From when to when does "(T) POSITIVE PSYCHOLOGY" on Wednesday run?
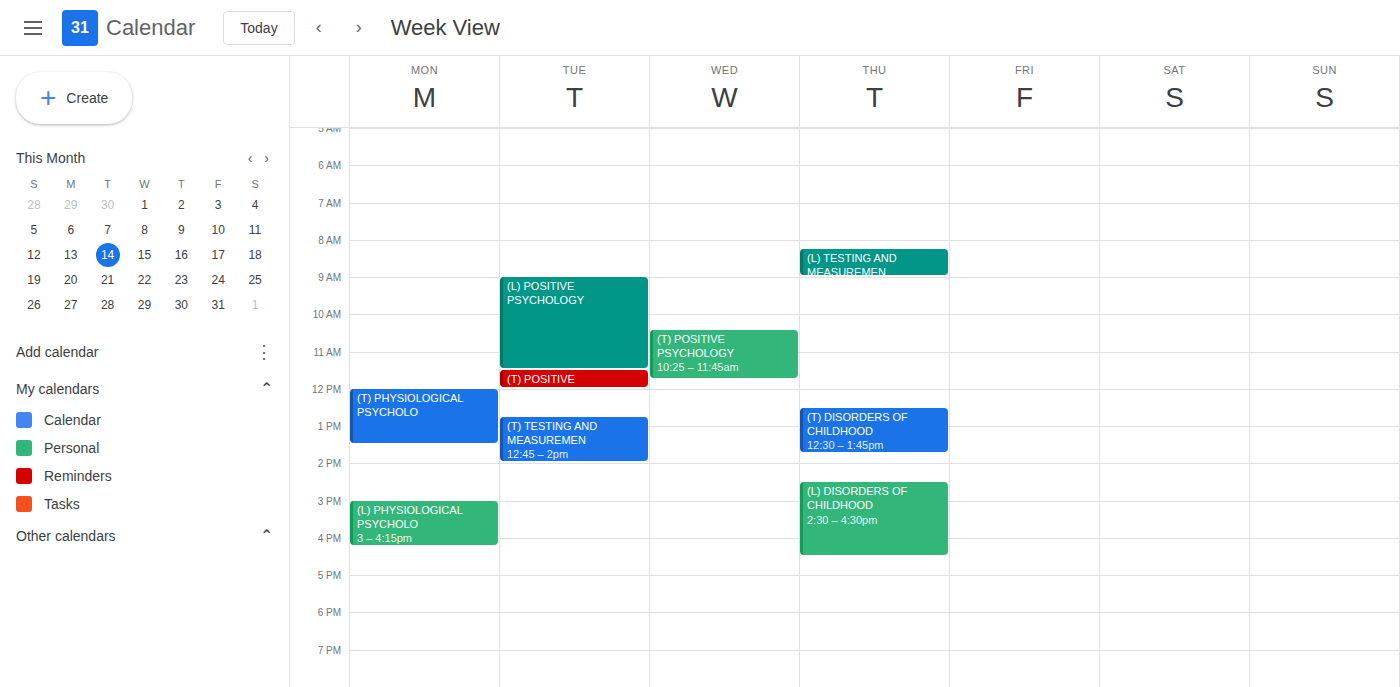
10:25 AM to 11:45 AM